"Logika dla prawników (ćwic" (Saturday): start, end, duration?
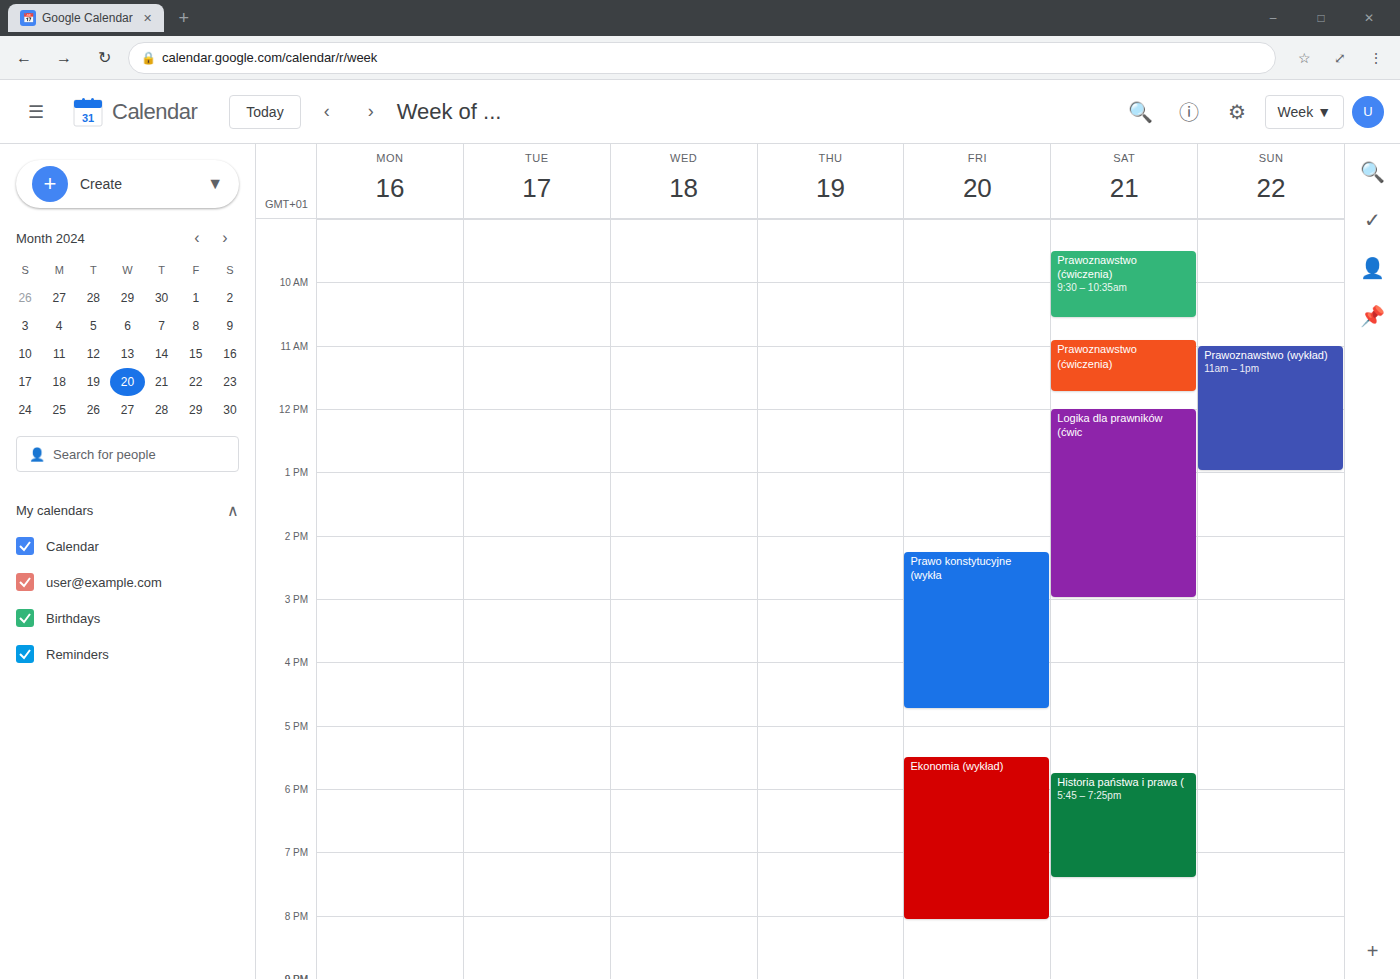
12:00 PM to 3:00 PM, 3 hours